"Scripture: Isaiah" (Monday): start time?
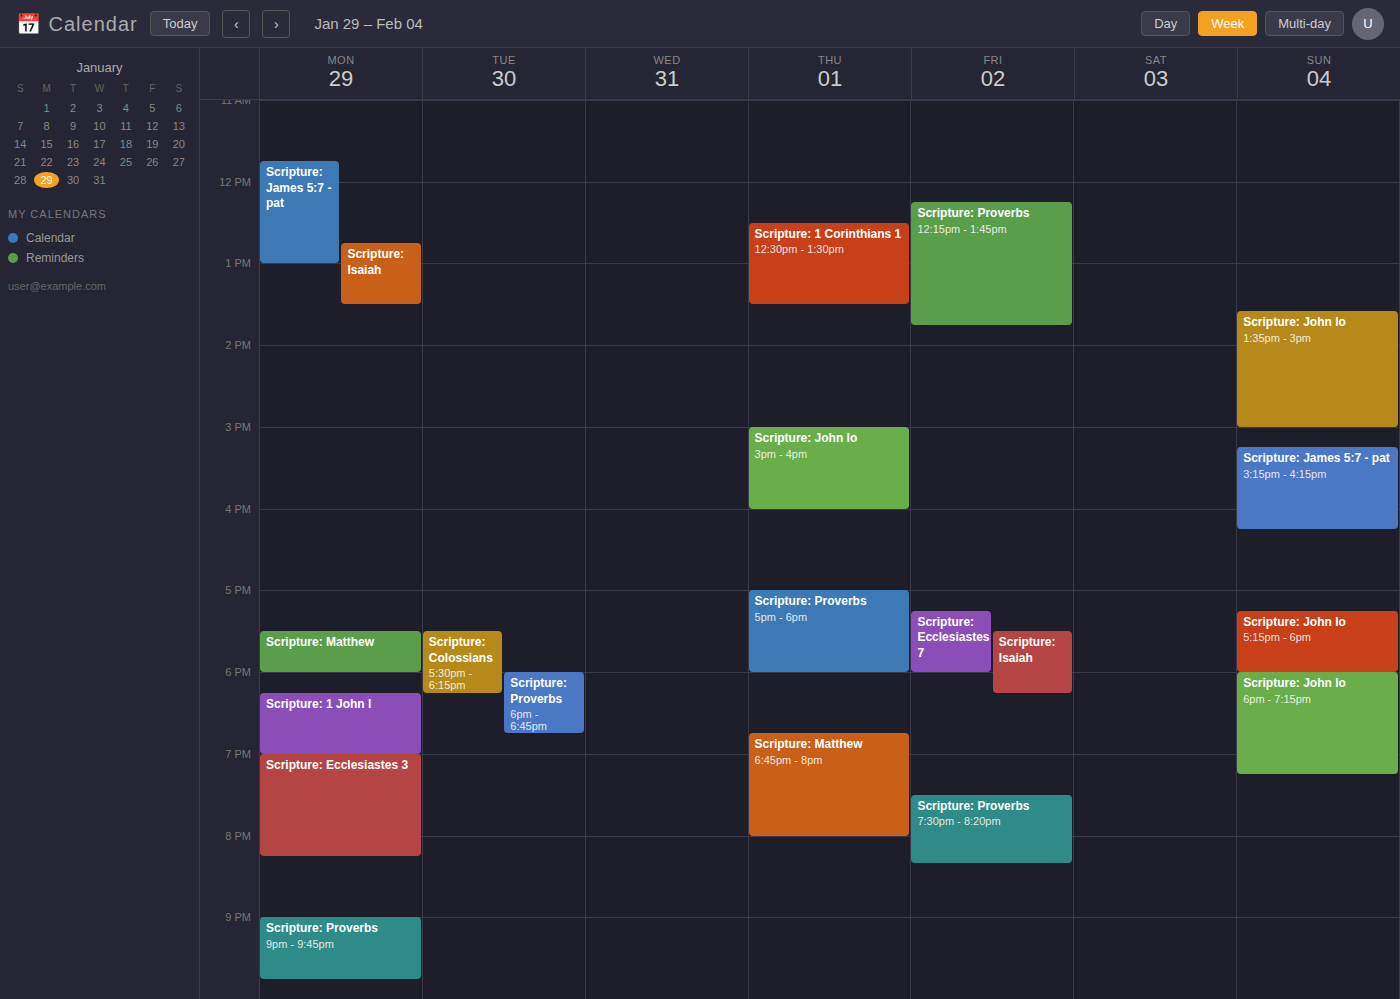
12:45 PM